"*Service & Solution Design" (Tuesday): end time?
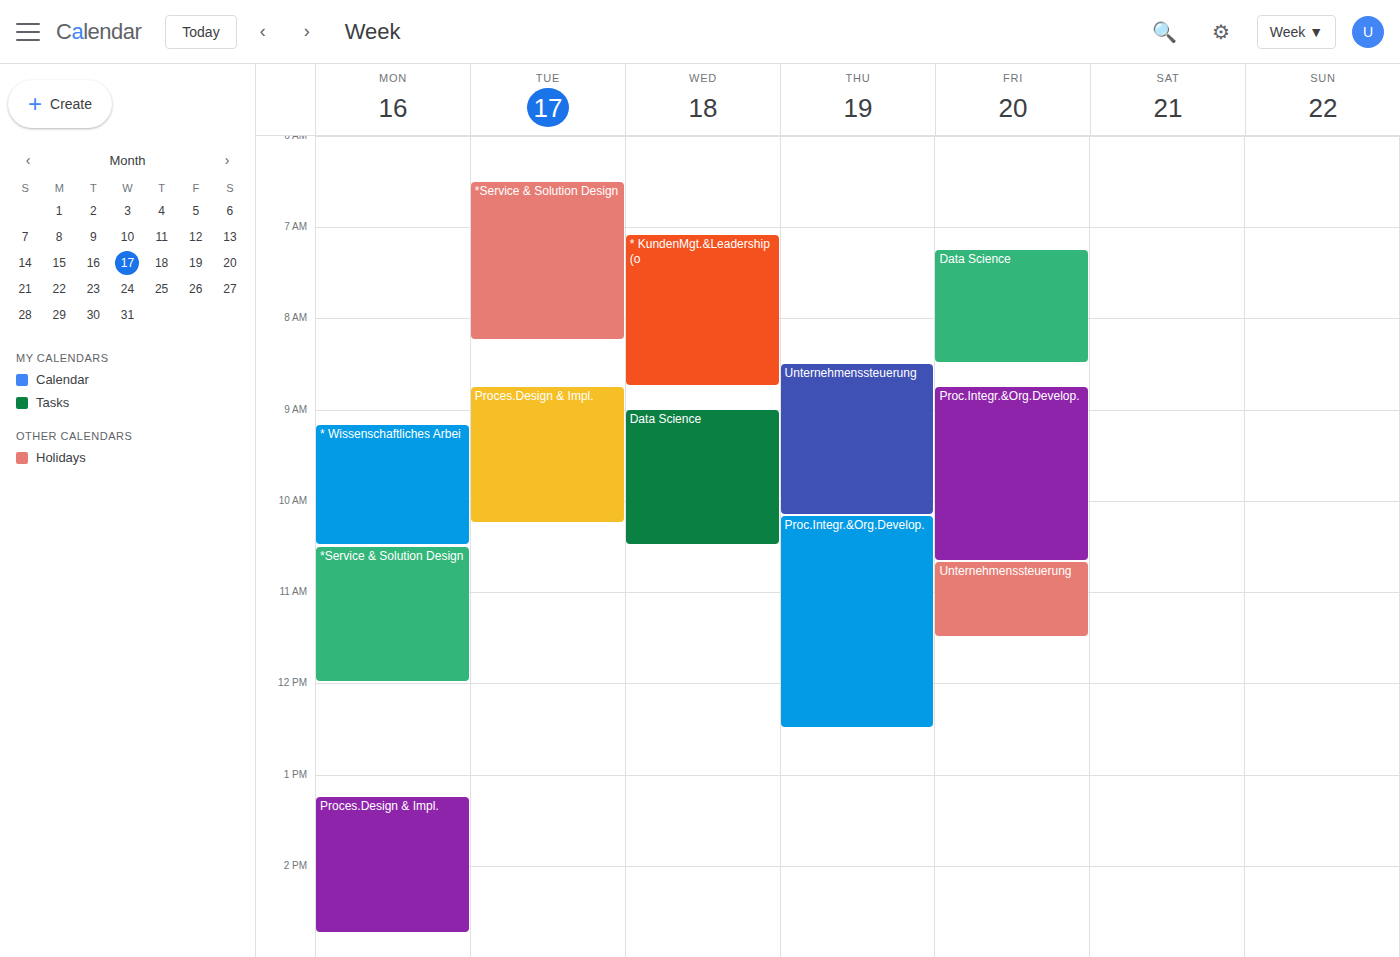
8:15 AM